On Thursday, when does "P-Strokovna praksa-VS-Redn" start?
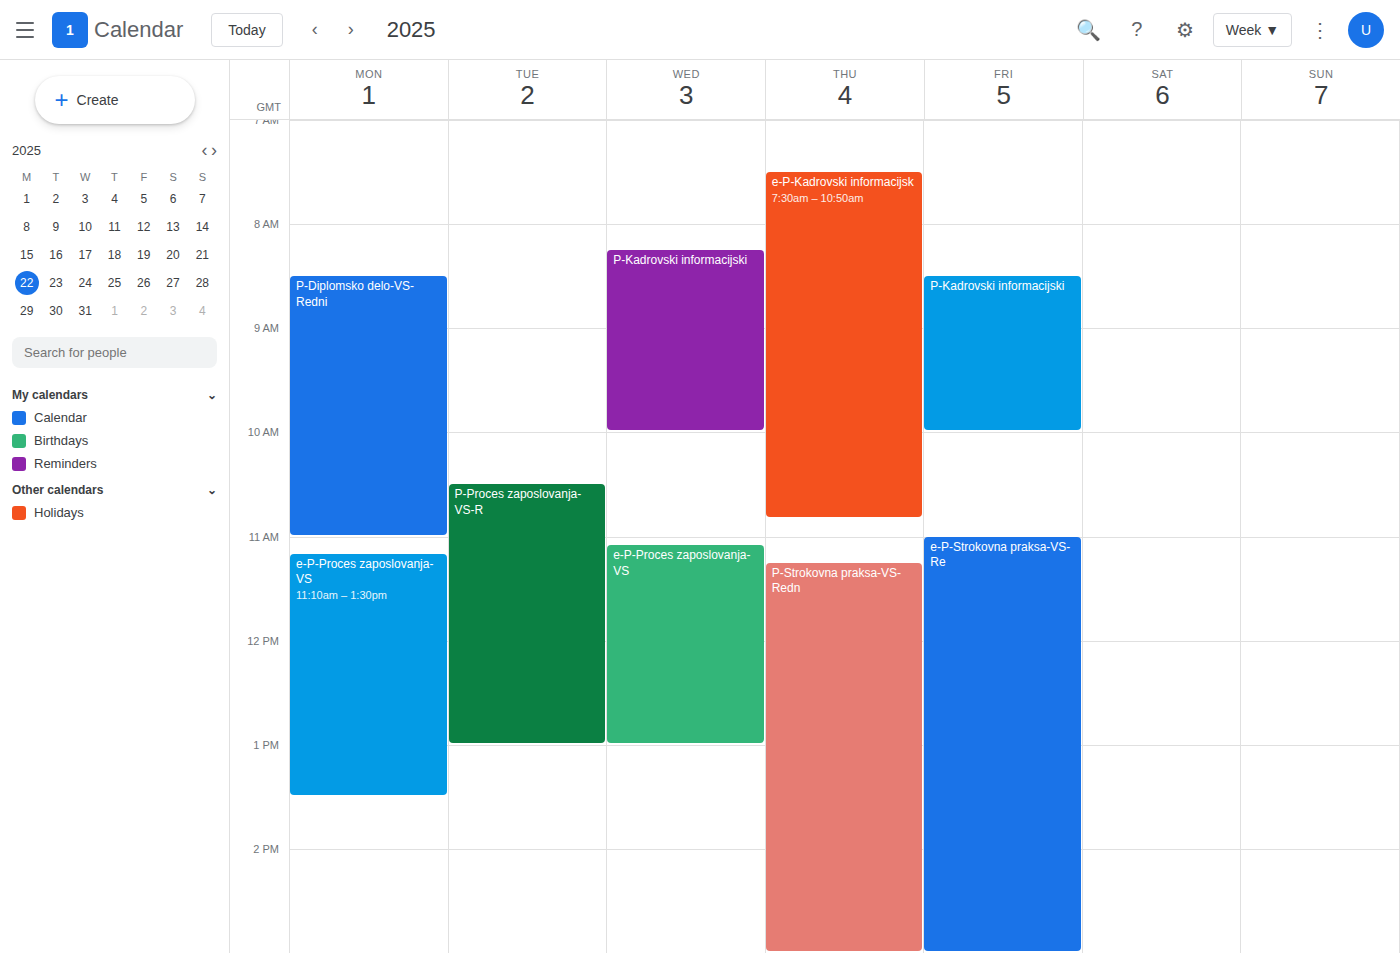
11:15 AM